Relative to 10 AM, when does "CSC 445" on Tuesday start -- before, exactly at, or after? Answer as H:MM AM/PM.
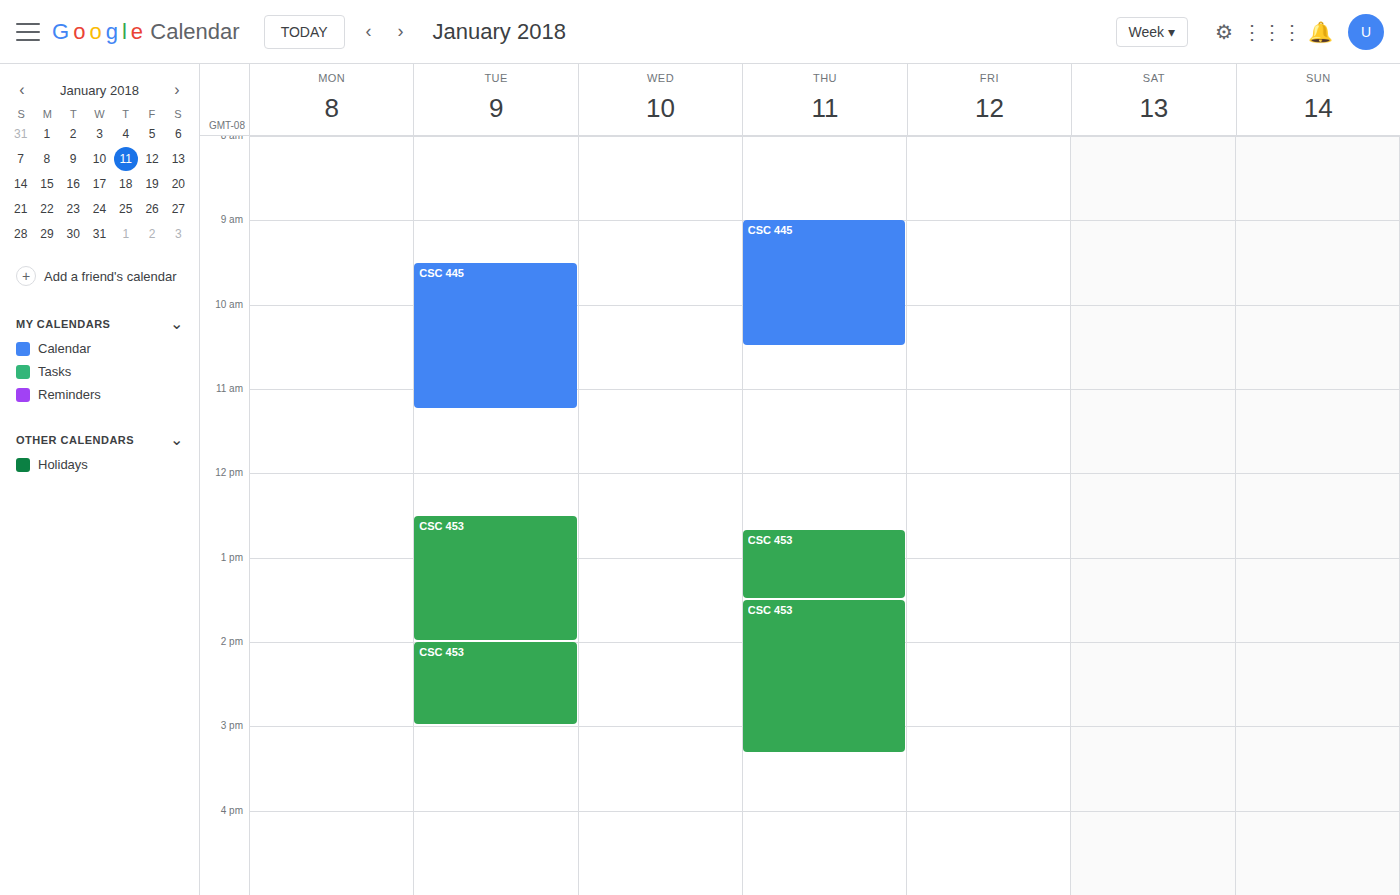
9:30 AM -- before 10 AM, 30 minutes above the 10 AM line.